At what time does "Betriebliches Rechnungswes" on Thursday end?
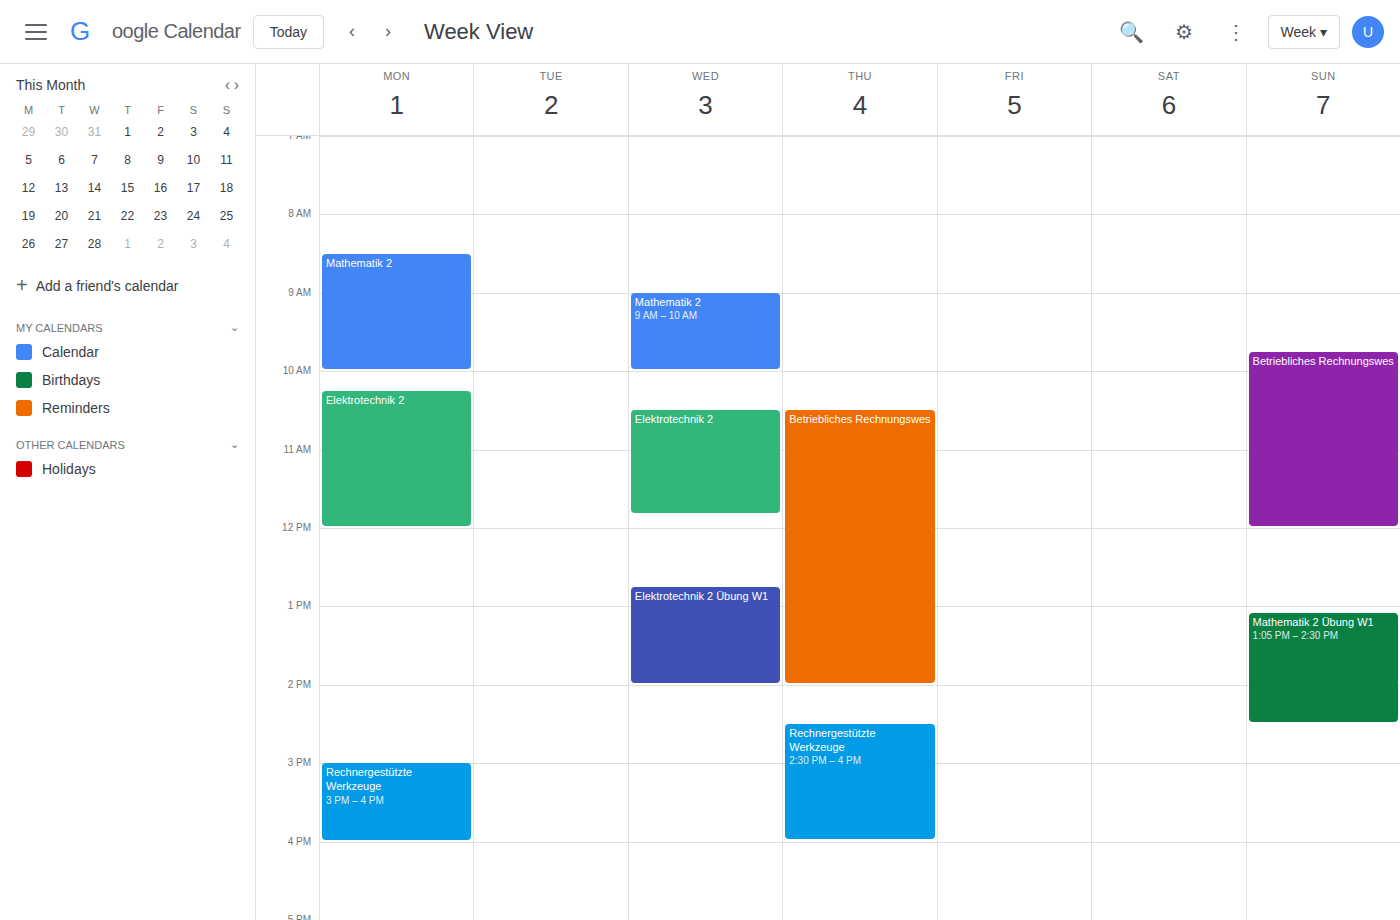
2:00 PM